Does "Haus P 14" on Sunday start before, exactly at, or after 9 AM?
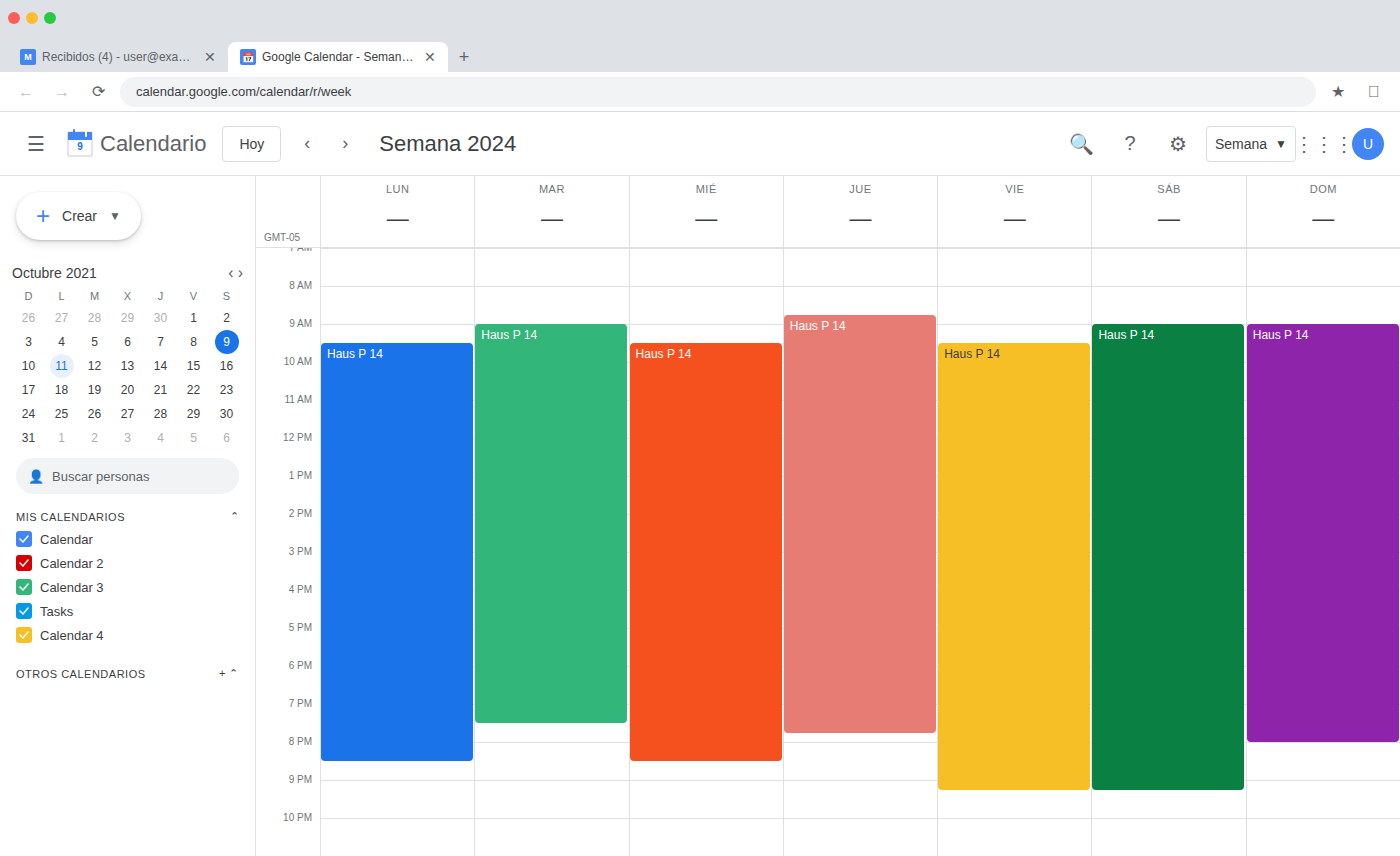
9:00 AM -- exactly at 9 AM, on the 9 AM line.